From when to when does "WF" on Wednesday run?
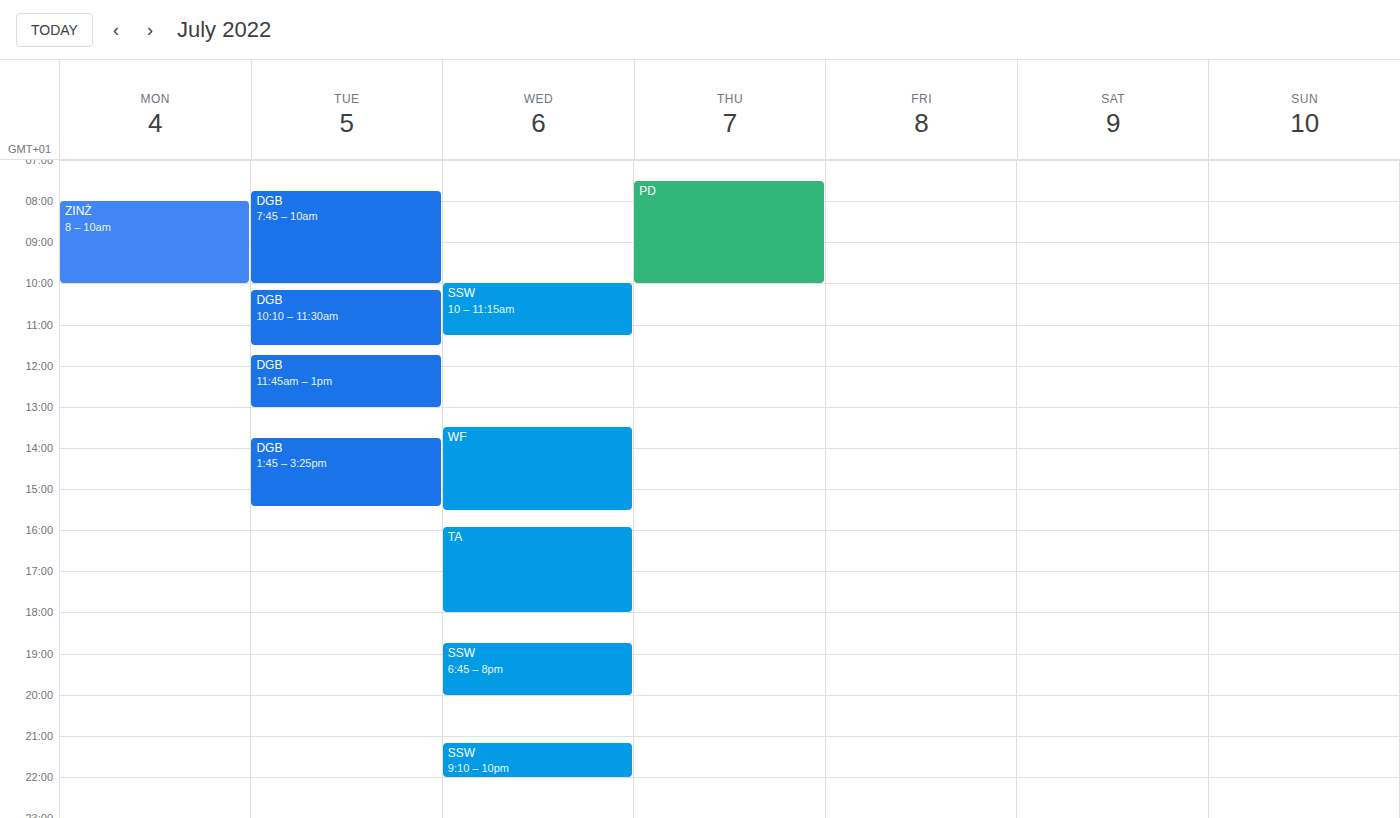
1:30 PM to 3:30 PM